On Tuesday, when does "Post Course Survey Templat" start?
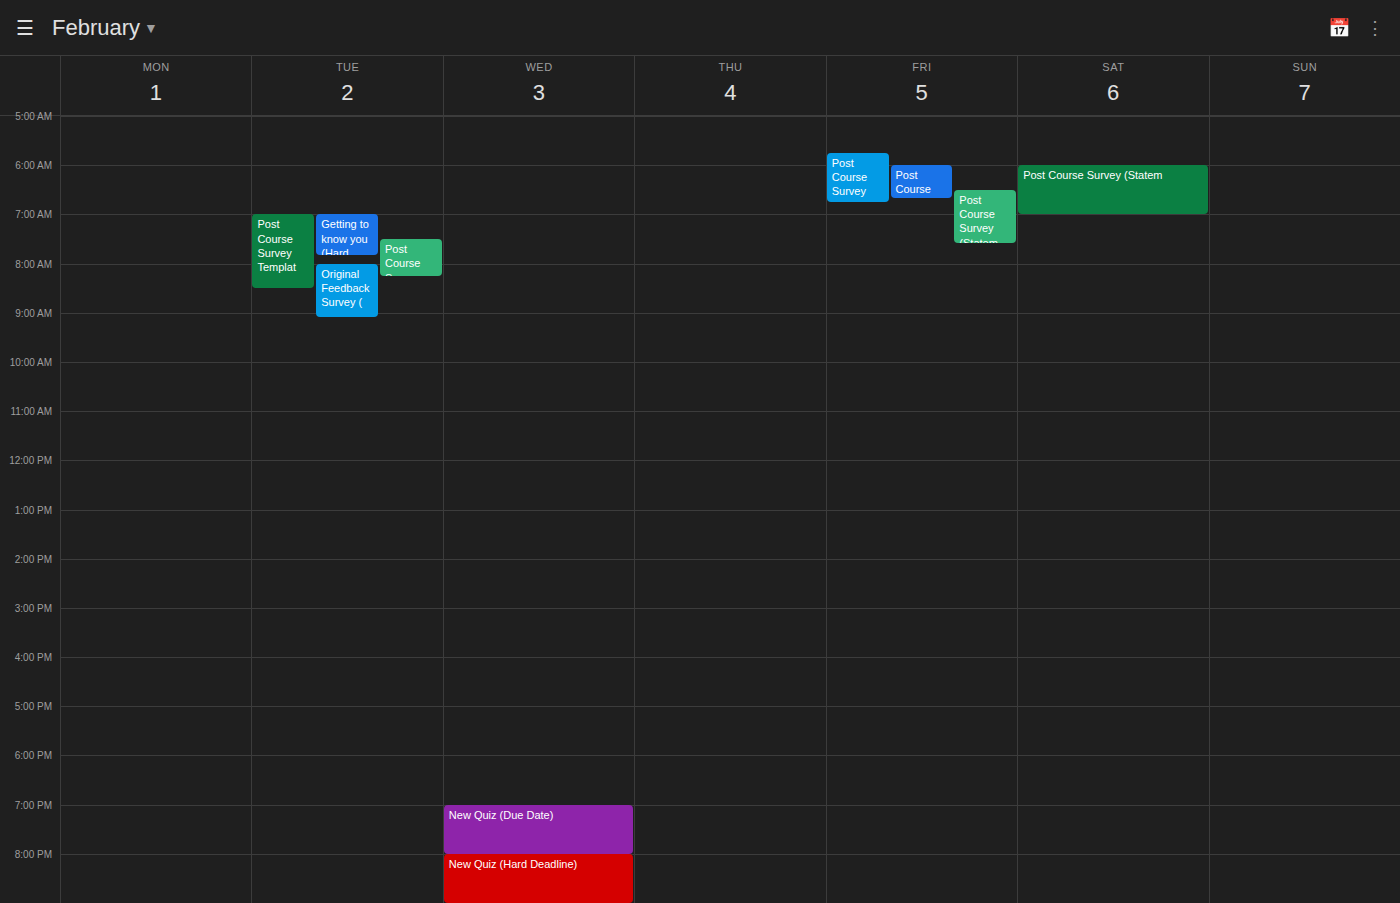
7:00 AM